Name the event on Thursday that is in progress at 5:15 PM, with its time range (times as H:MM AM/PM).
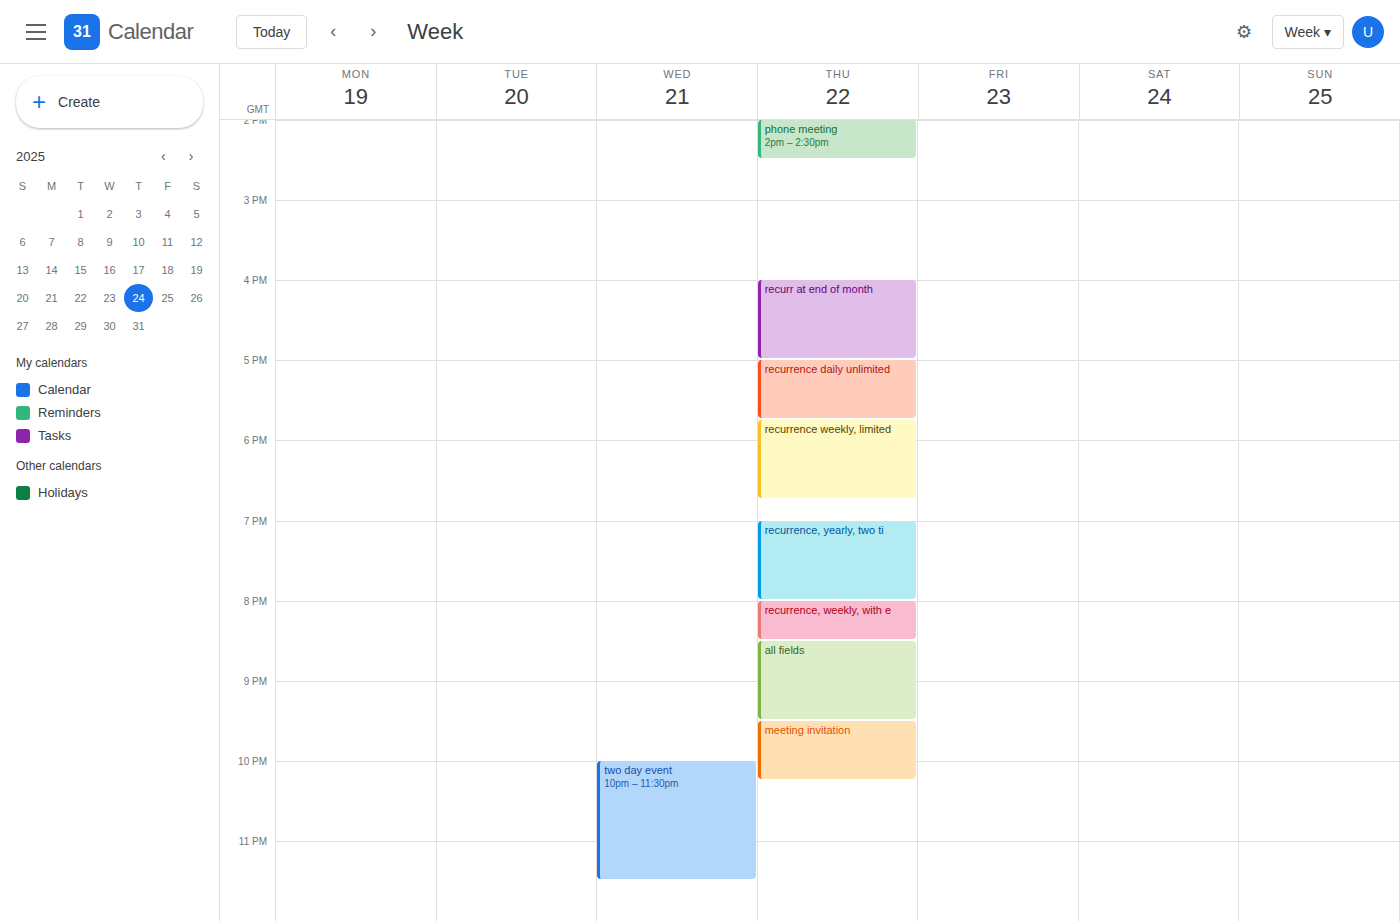
"recurrence daily unlimited", 5:00 PM to 5:45 PM